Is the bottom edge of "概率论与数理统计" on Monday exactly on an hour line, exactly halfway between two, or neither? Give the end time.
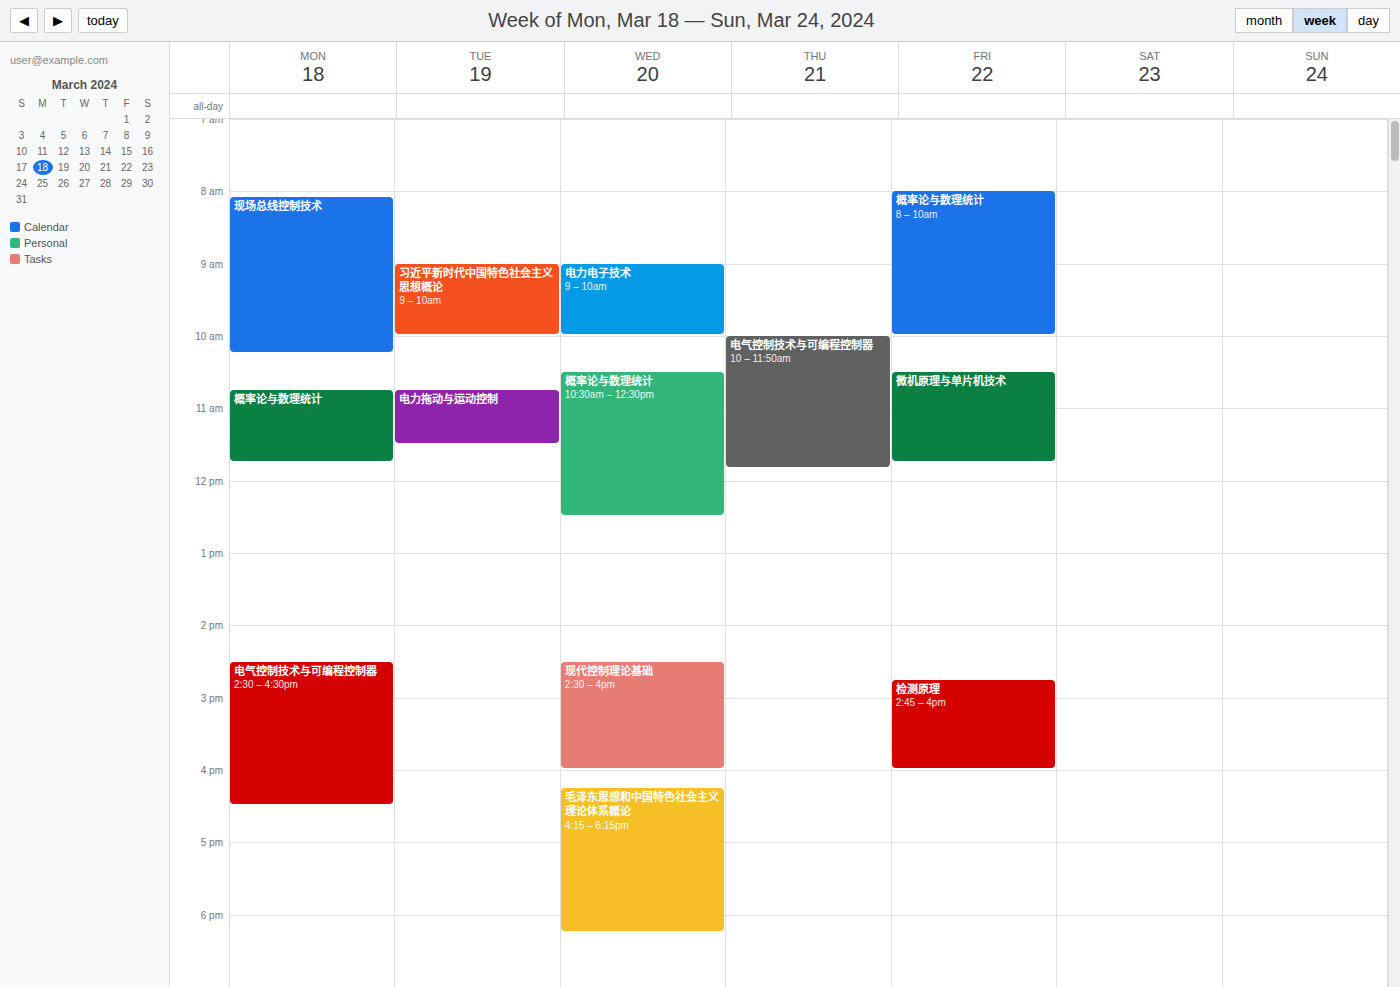
11:45 -- neither: three quarters of the way from the 11:00 line to the 12:00 line.